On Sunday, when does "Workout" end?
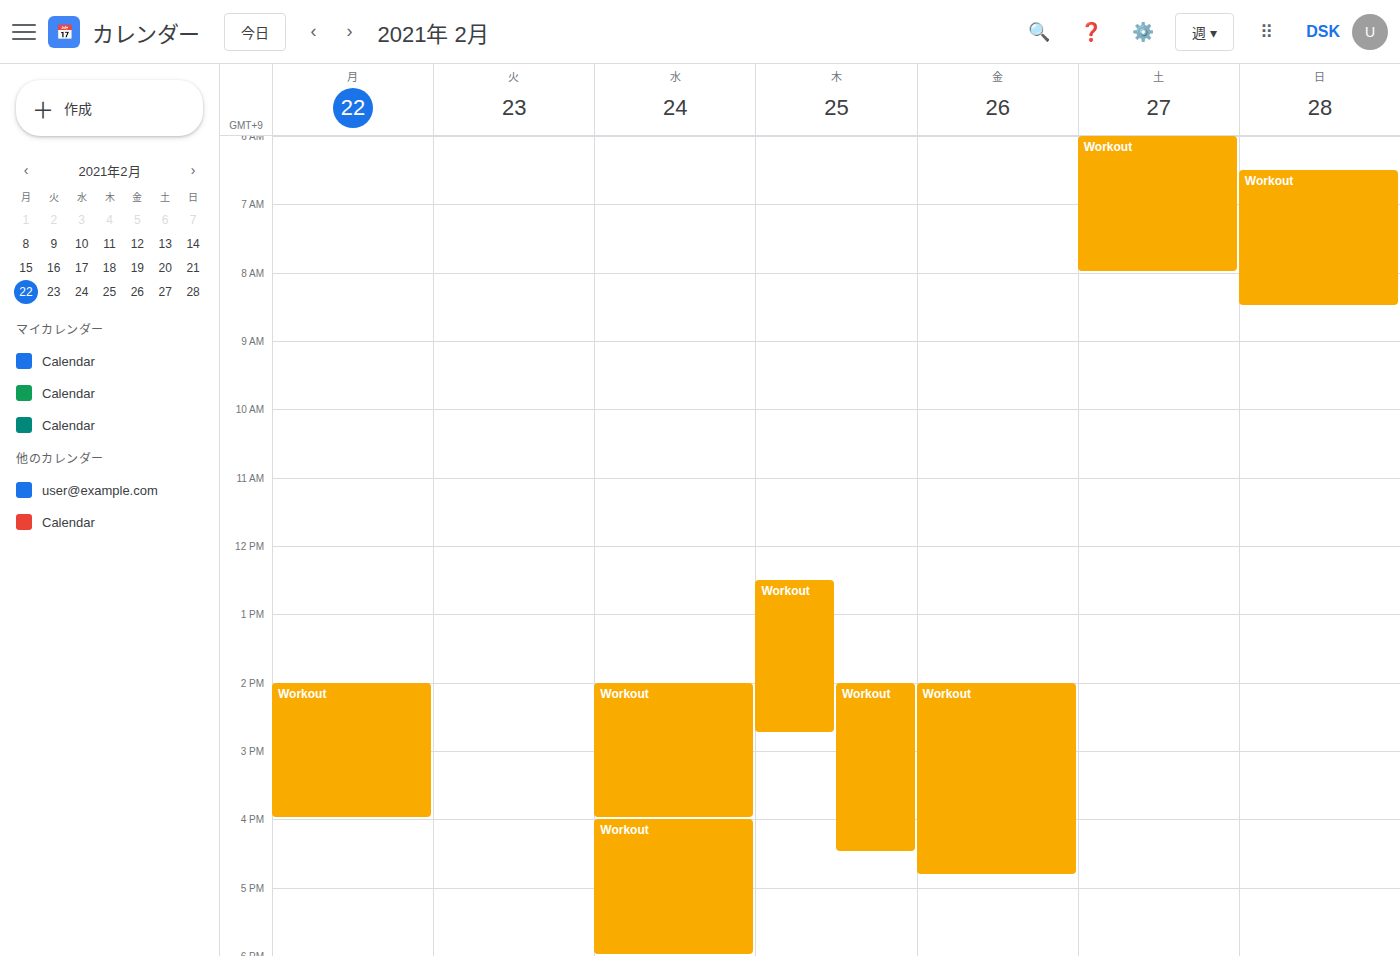
8:30 AM